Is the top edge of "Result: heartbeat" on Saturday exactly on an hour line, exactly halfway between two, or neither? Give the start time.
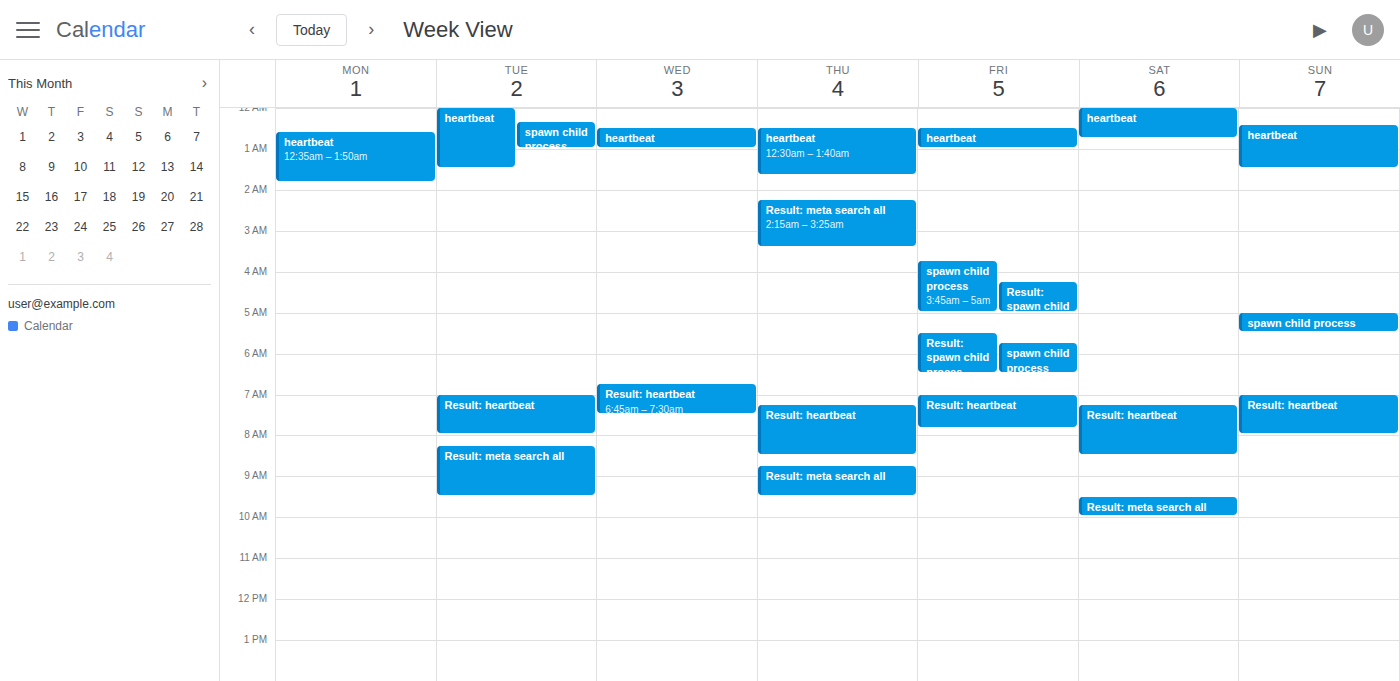
07:15 -- neither: a quarter of the way from the 07:00 line to the 08:00 line.